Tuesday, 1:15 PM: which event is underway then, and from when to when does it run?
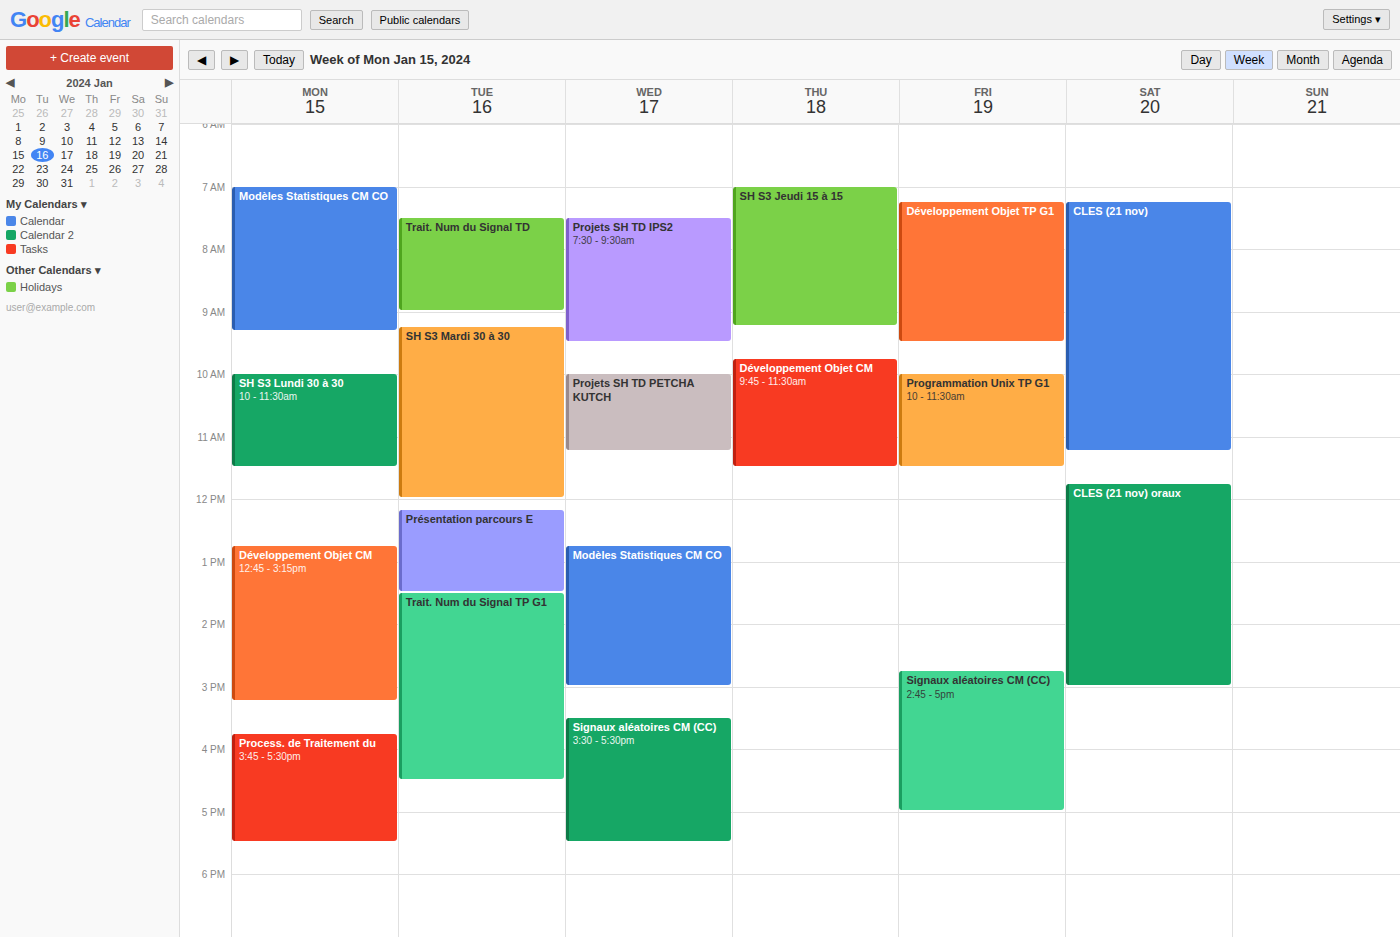
"Présentation parcours E", 12:10 PM to 1:30 PM